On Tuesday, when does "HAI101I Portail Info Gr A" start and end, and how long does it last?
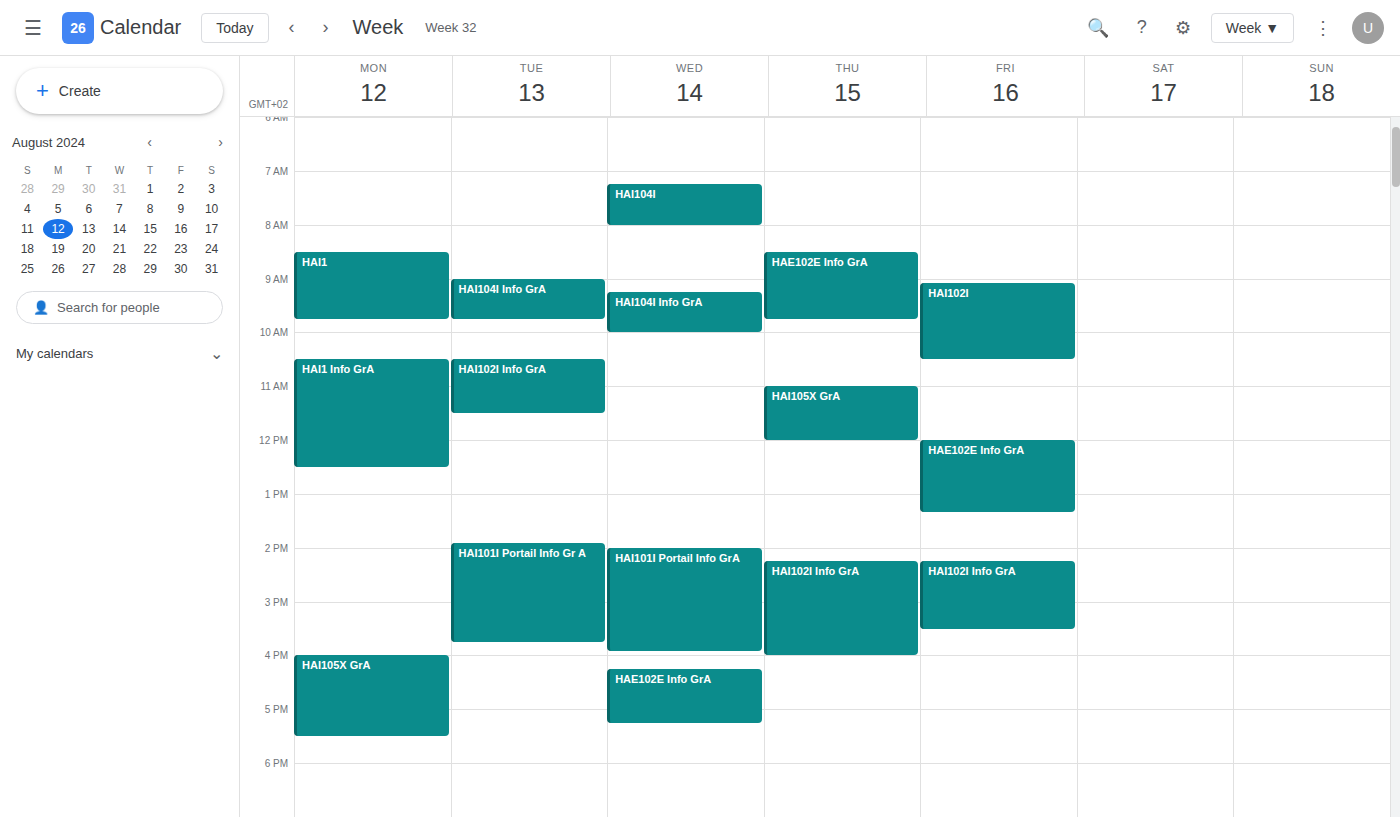
1:55 PM to 3:45 PM, 1 hour 50 minutes